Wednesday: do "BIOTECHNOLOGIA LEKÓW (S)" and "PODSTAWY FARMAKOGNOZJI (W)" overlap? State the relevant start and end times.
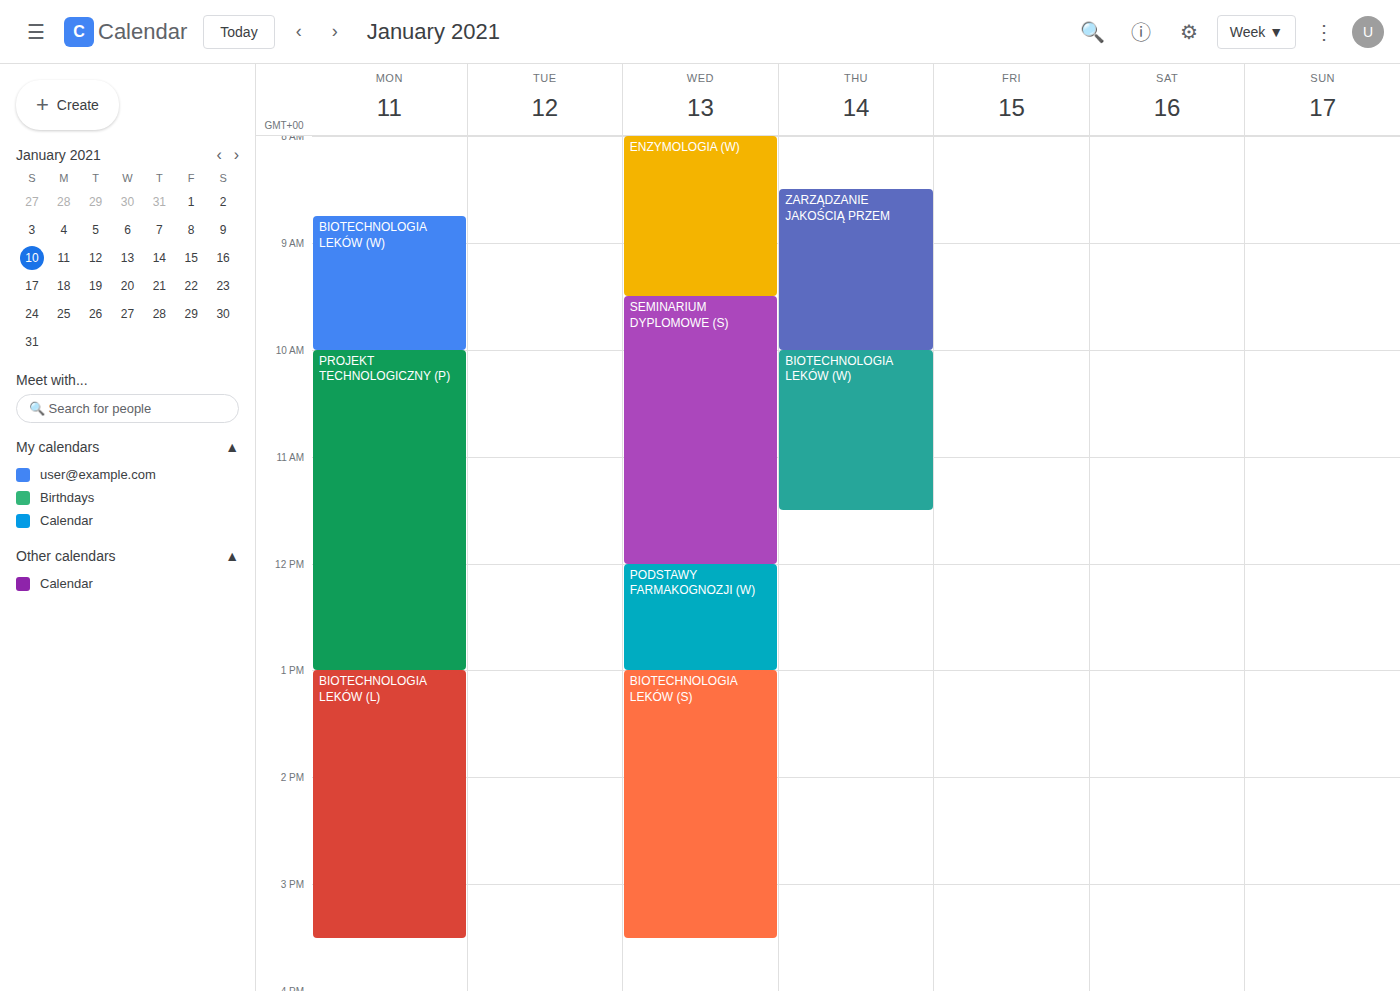
"PODSTAWY FARMAKOGNOZJI (W)" ends at 1:00 PM, exactly when "BIOTECHNOLOGIA LEKÓW (S)" starts -- they touch but do not overlap.